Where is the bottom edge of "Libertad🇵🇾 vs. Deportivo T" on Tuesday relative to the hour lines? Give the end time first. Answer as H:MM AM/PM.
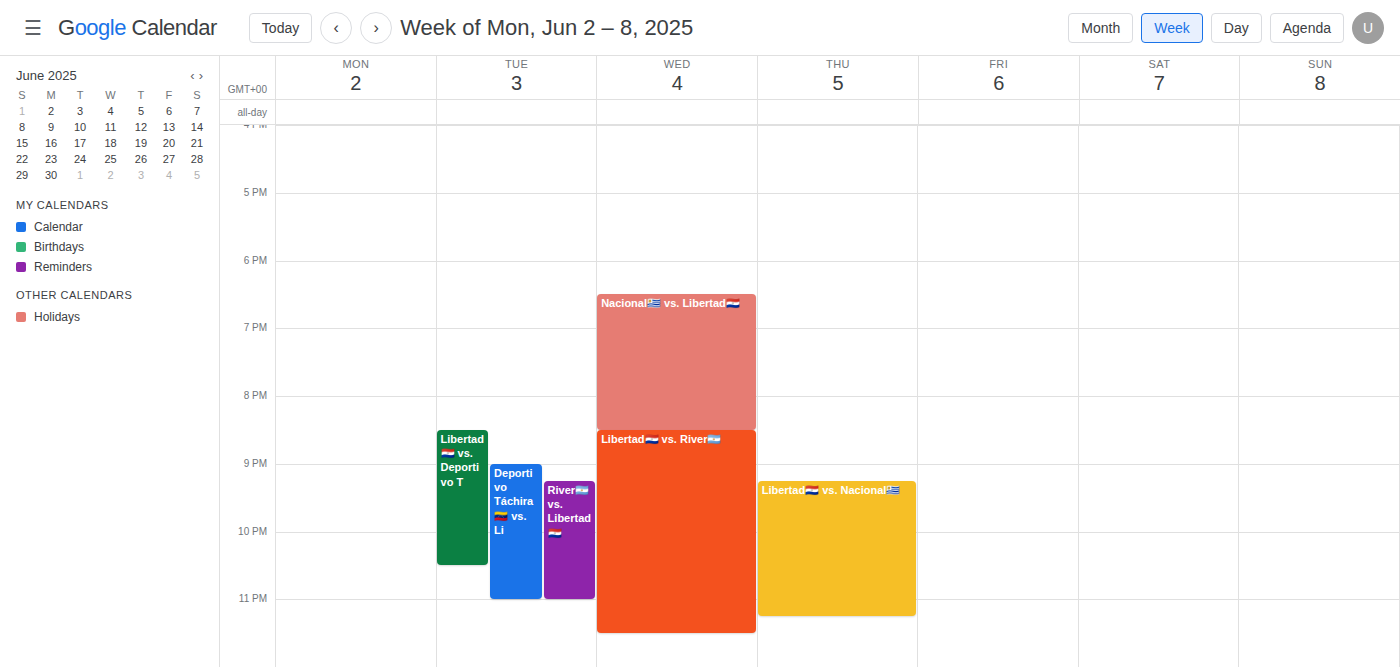
10:30 PM -- halfway between the 10 PM and 11 PM lines.